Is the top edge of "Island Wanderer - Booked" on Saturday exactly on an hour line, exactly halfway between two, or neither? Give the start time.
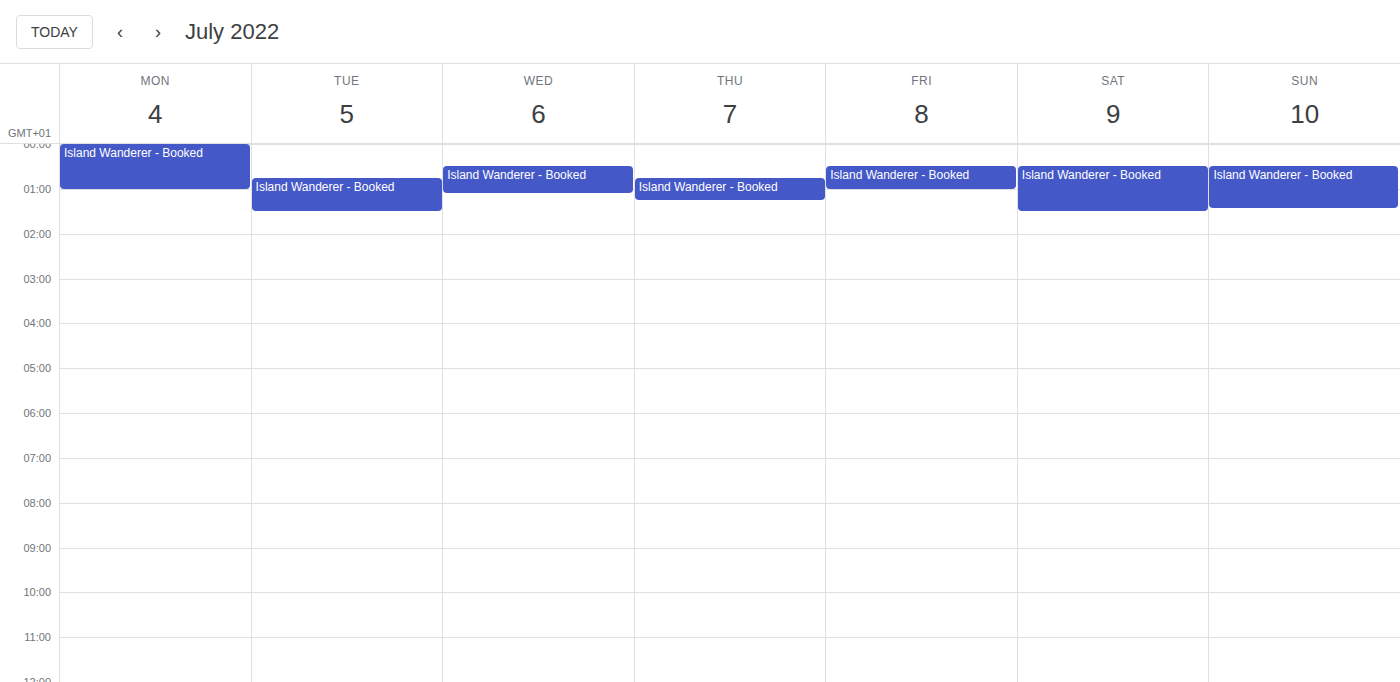
12:30 AM -- halfway between the 12 AM and 1 AM lines.